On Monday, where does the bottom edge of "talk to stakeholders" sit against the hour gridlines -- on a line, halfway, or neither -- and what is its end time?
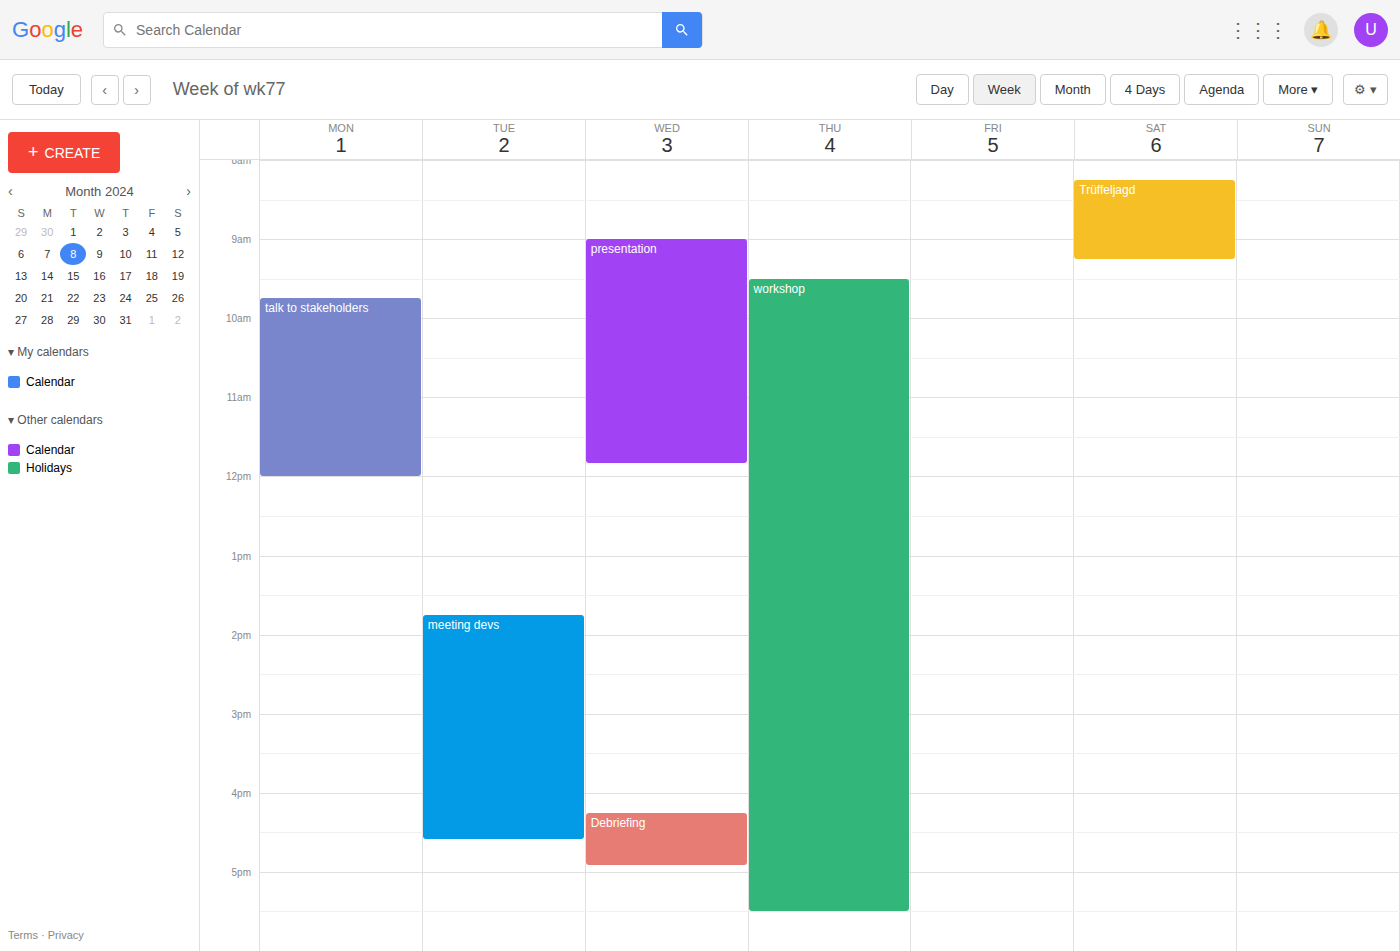
12:00 PM -- exactly on the 12 PM line.